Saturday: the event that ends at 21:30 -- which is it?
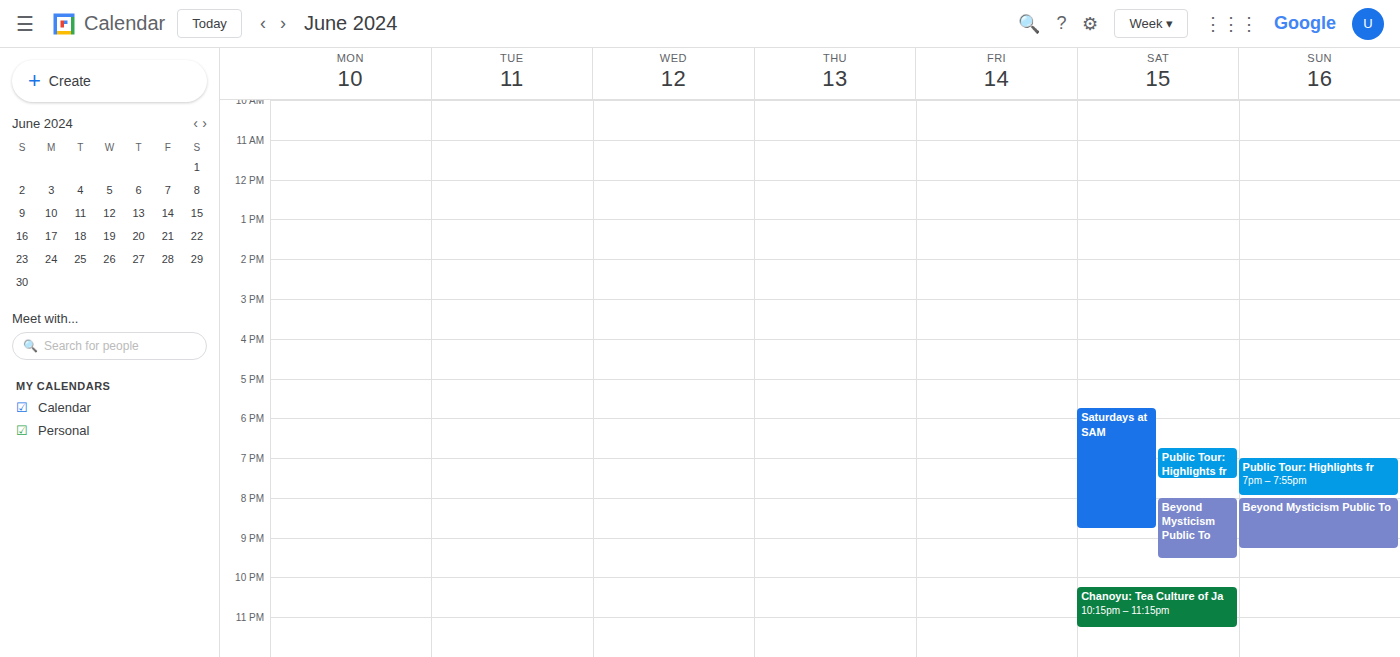
"Beyond Mysticism Public To"